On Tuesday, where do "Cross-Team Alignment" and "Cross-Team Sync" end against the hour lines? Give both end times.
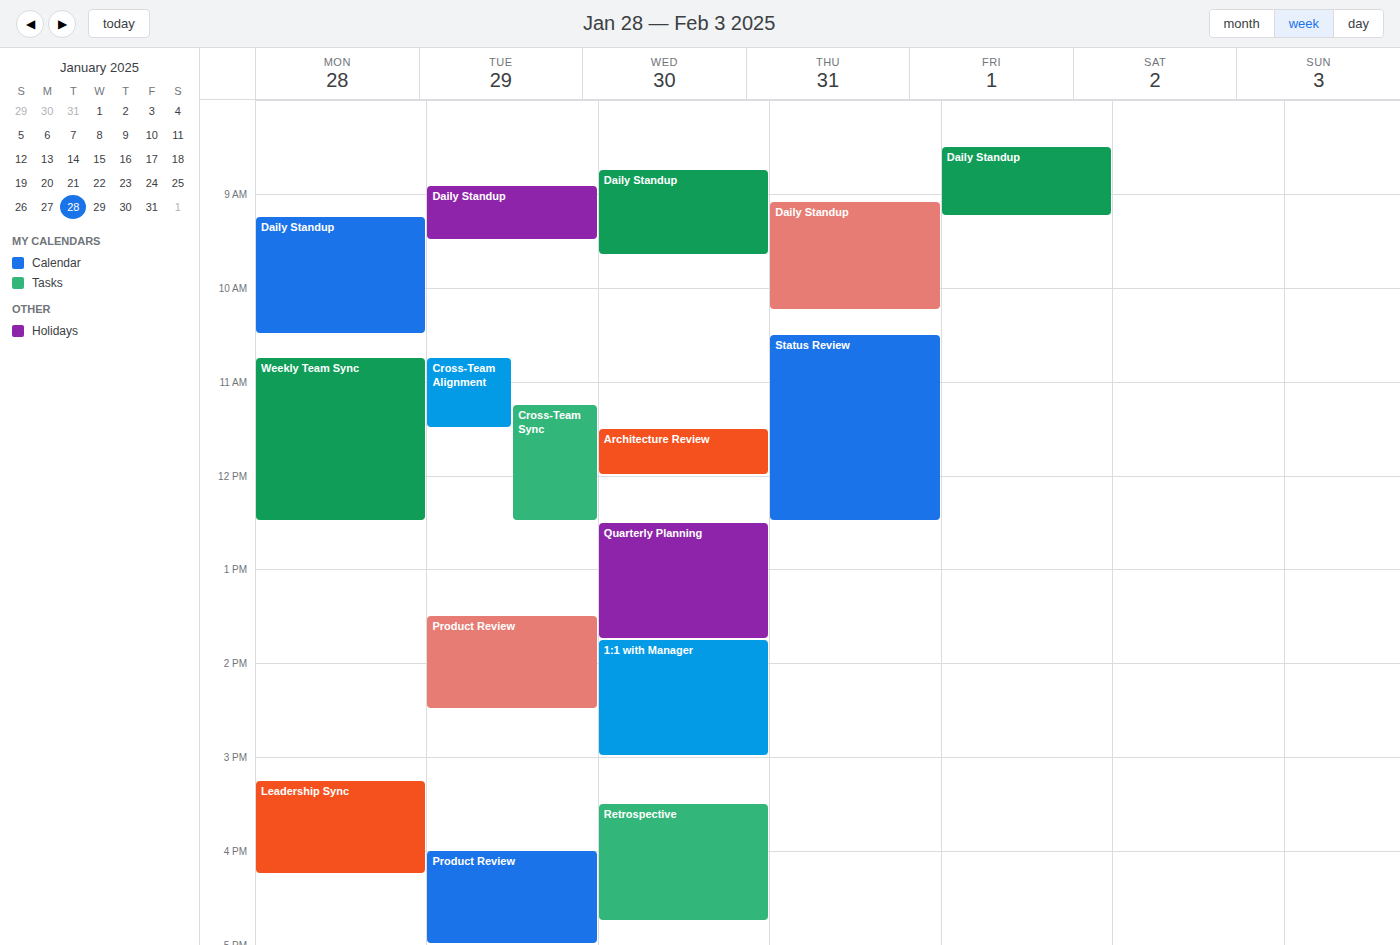
"Cross-Team Alignment": 11:30 AM, halfway between the 11 AM and 12 PM lines. "Cross-Team Sync": 12:30 PM, halfway between the 12 PM and 1 PM lines.